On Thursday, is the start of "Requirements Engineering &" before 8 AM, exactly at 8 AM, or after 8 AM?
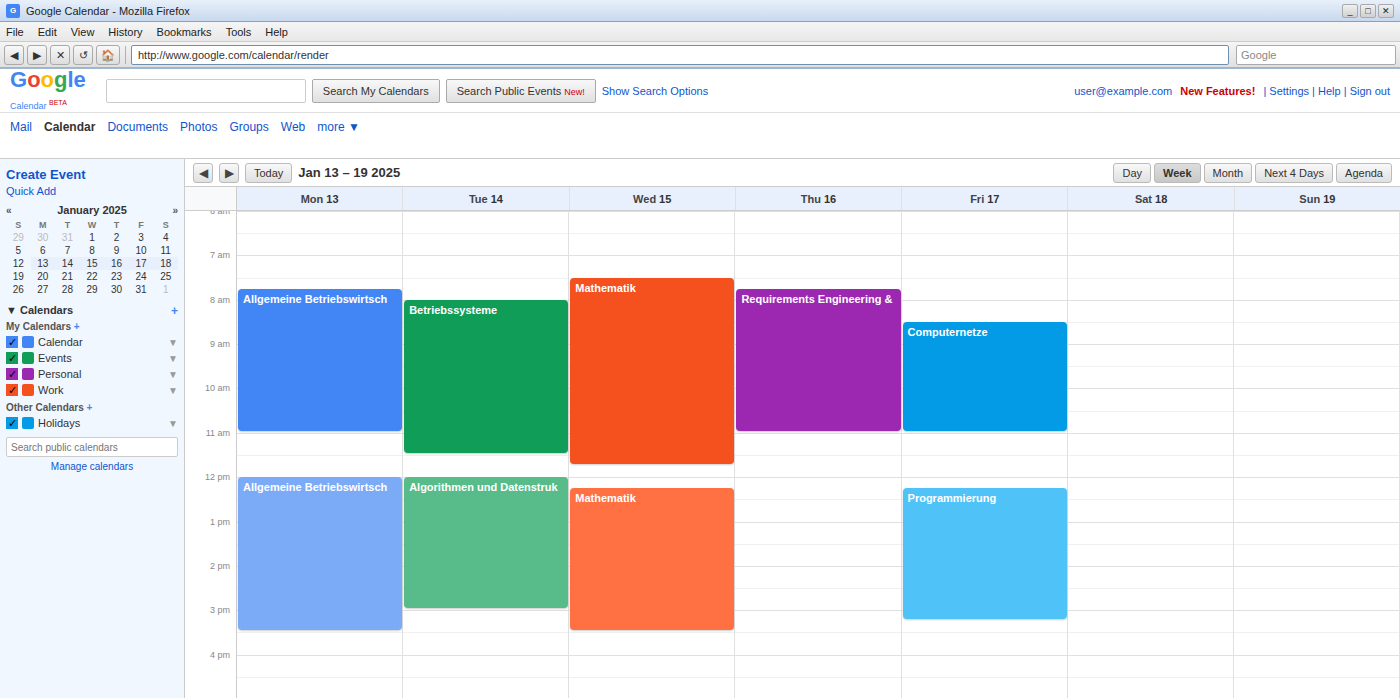
7:45 AM -- before 8 AM, 15 minutes above the 8 AM line.